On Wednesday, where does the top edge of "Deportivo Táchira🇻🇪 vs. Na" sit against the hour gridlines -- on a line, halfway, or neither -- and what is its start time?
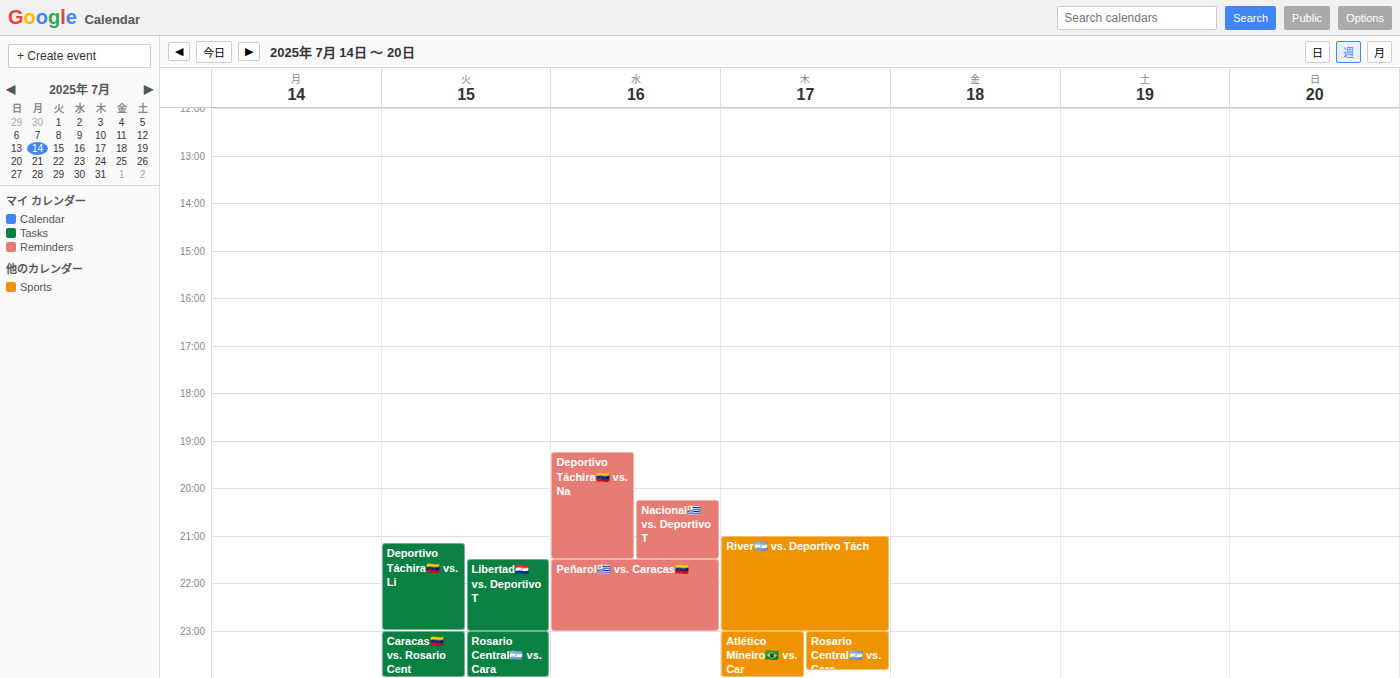
7:15 PM -- neither: a quarter of the way from the 7 PM line to the 8 PM line.